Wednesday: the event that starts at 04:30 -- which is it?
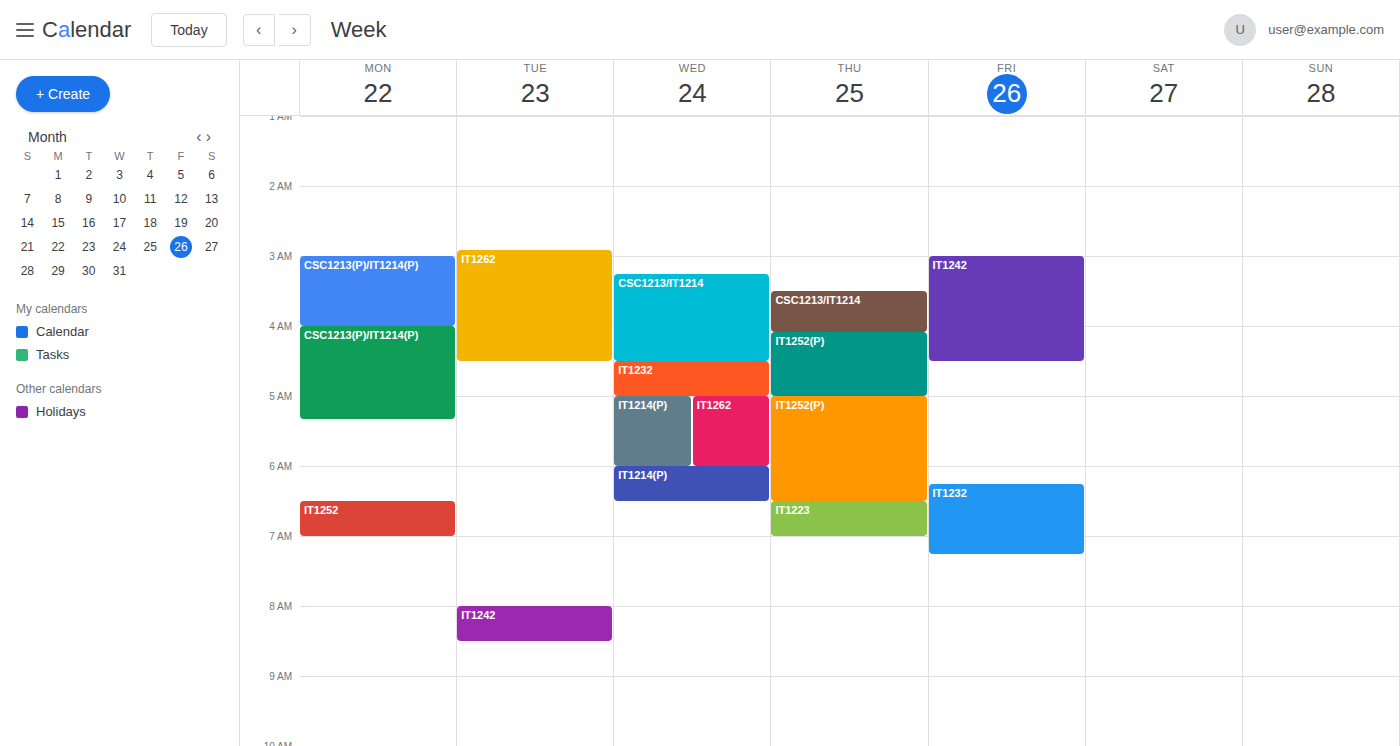
"IT1232"